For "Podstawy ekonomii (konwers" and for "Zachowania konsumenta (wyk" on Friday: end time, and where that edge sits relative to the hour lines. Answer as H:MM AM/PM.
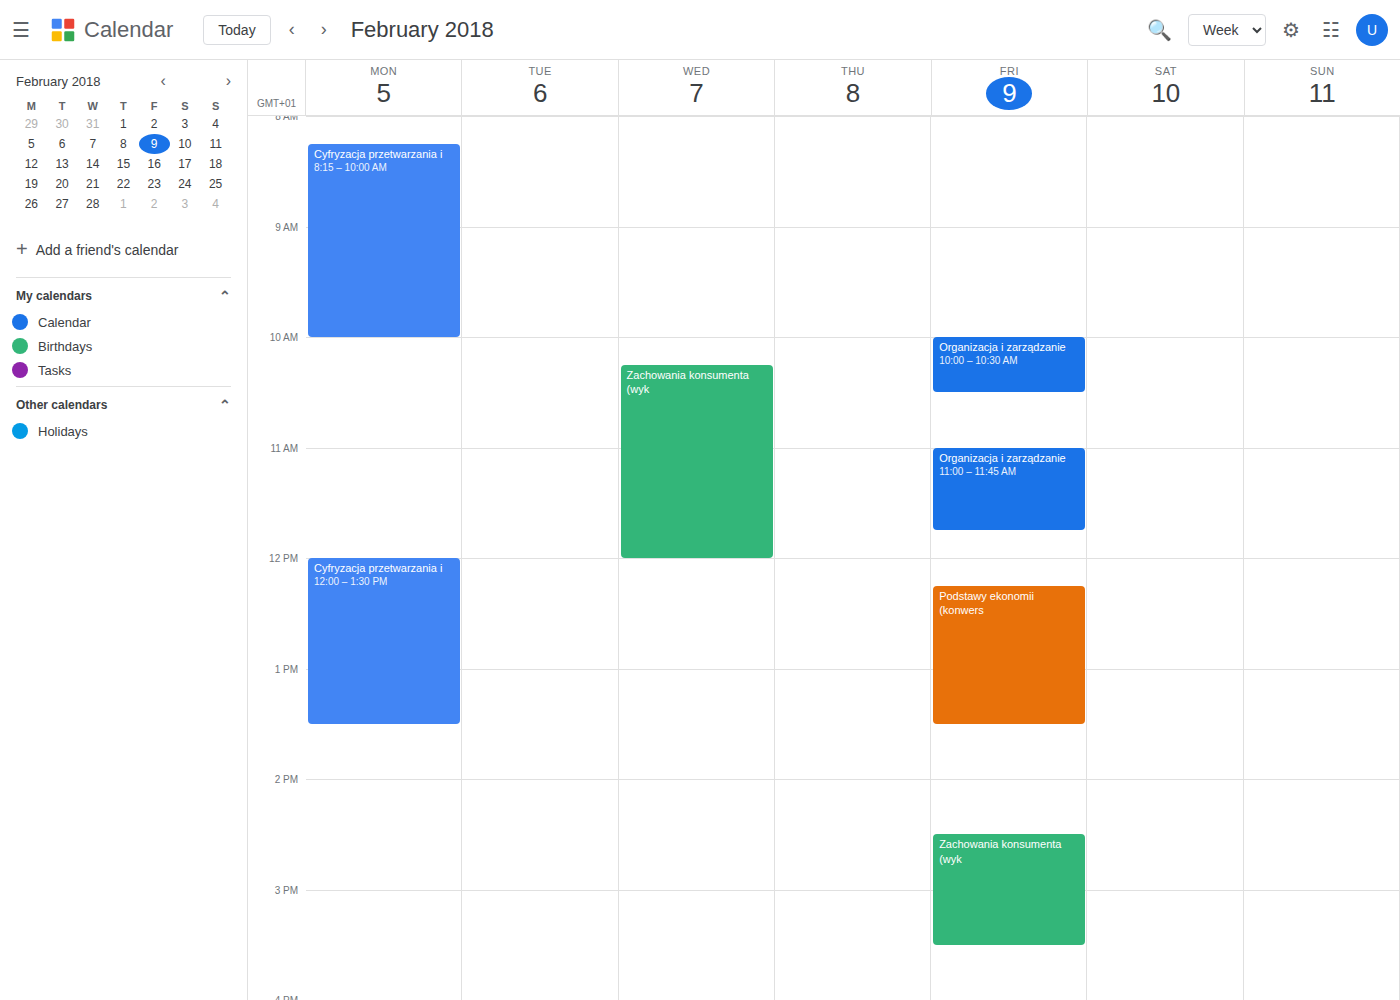
"Podstawy ekonomii (konwers": 1:30 PM, halfway between the 1 PM and 2 PM lines. "Zachowania konsumenta (wyk": 3:30 PM, halfway between the 3 PM and 4 PM lines.